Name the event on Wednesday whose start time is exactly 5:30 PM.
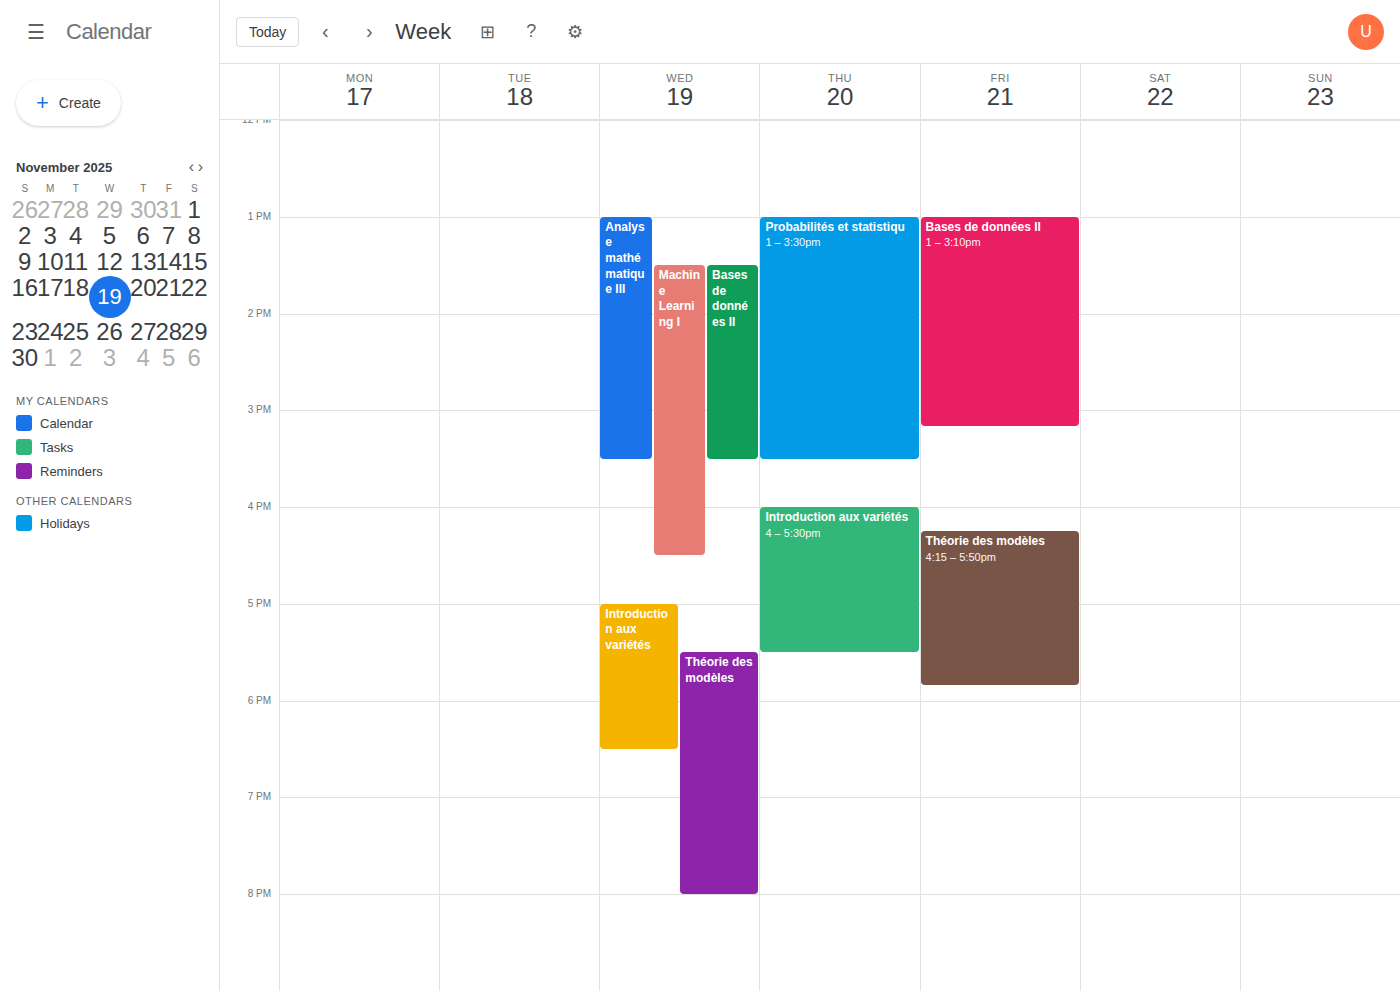
"Théorie des modèles"